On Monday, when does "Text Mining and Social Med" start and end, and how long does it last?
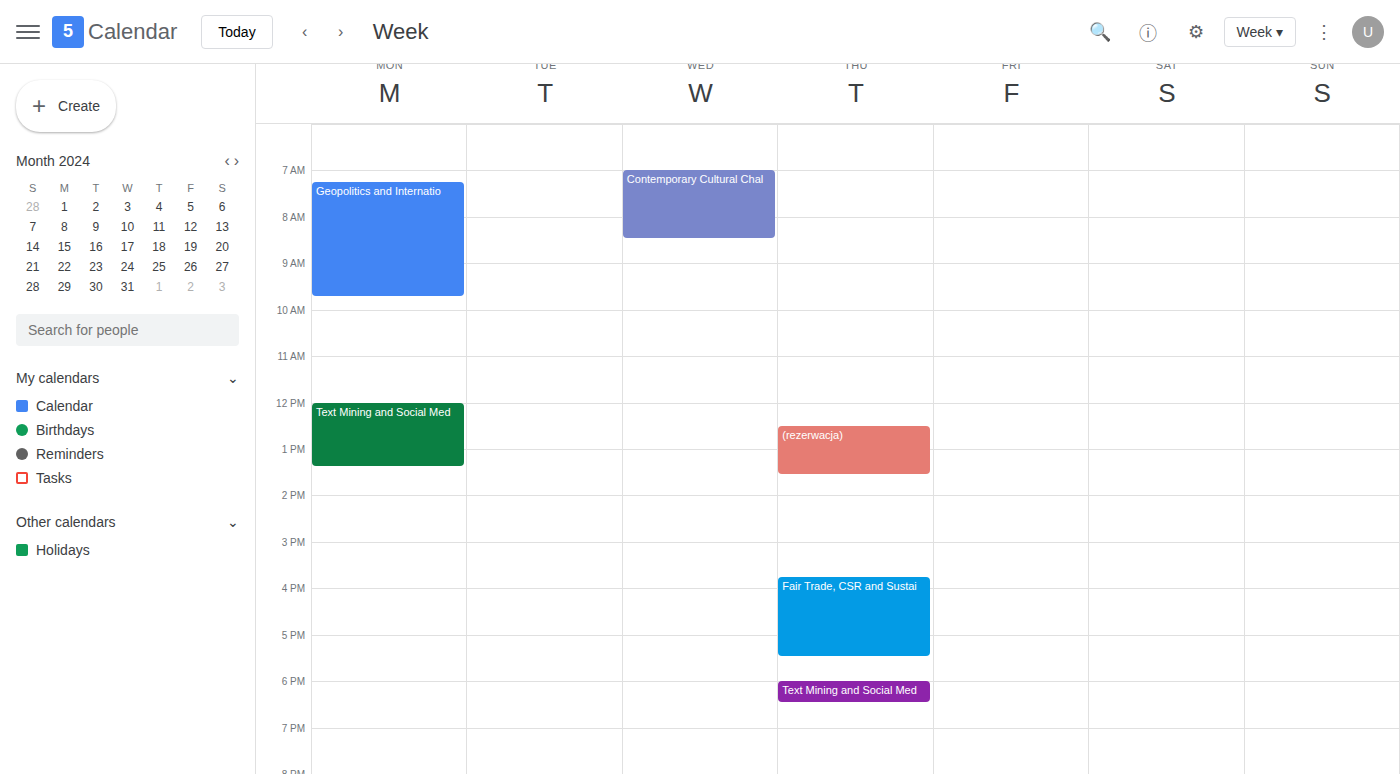
12:00 PM to 1:25 PM, 1 hour 25 minutes